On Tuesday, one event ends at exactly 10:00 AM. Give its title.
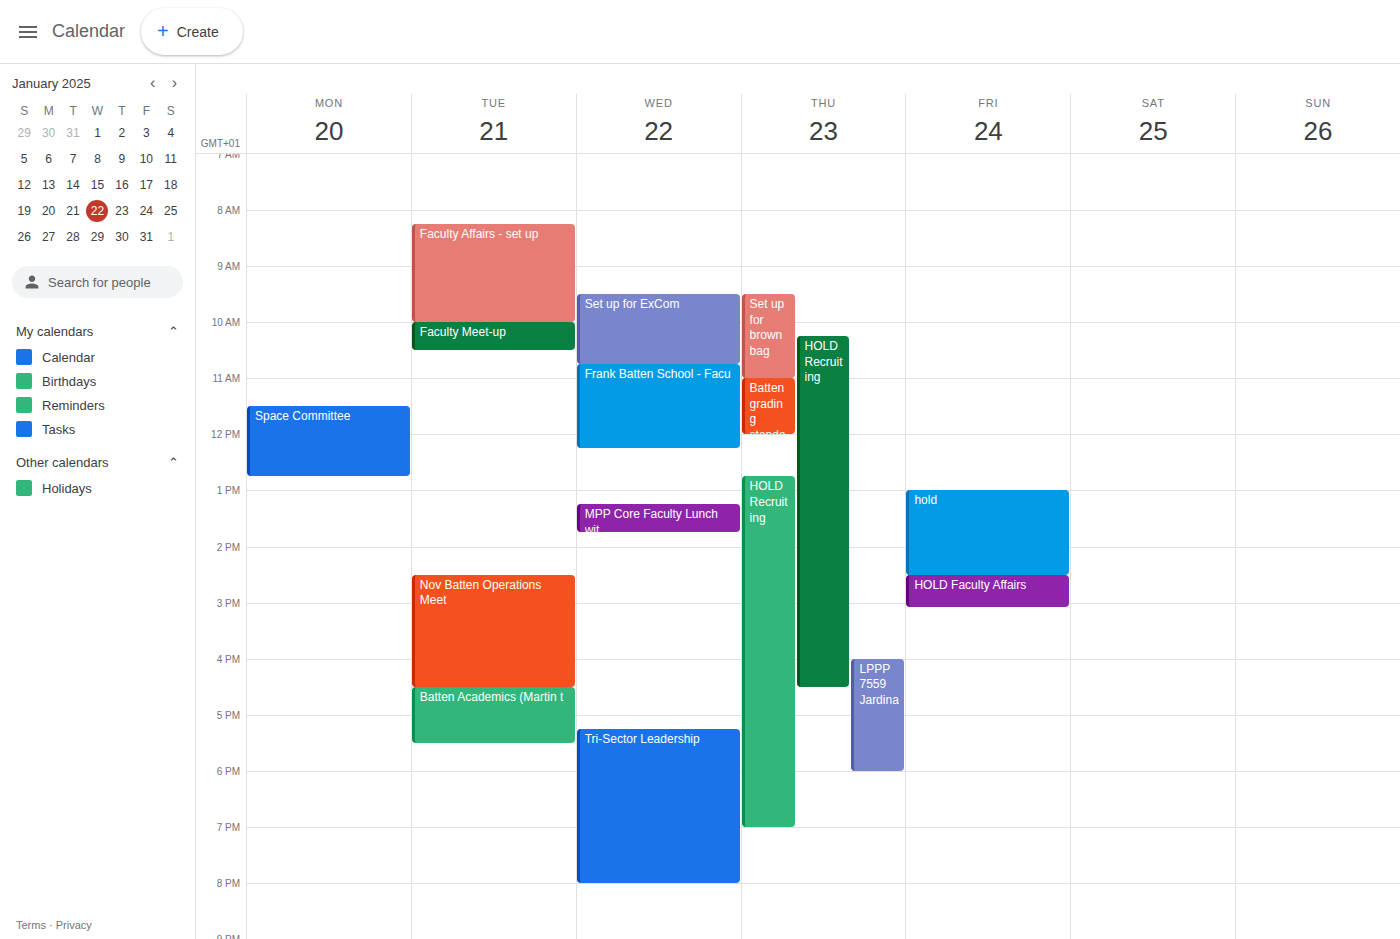
"Faculty Affairs - set up"